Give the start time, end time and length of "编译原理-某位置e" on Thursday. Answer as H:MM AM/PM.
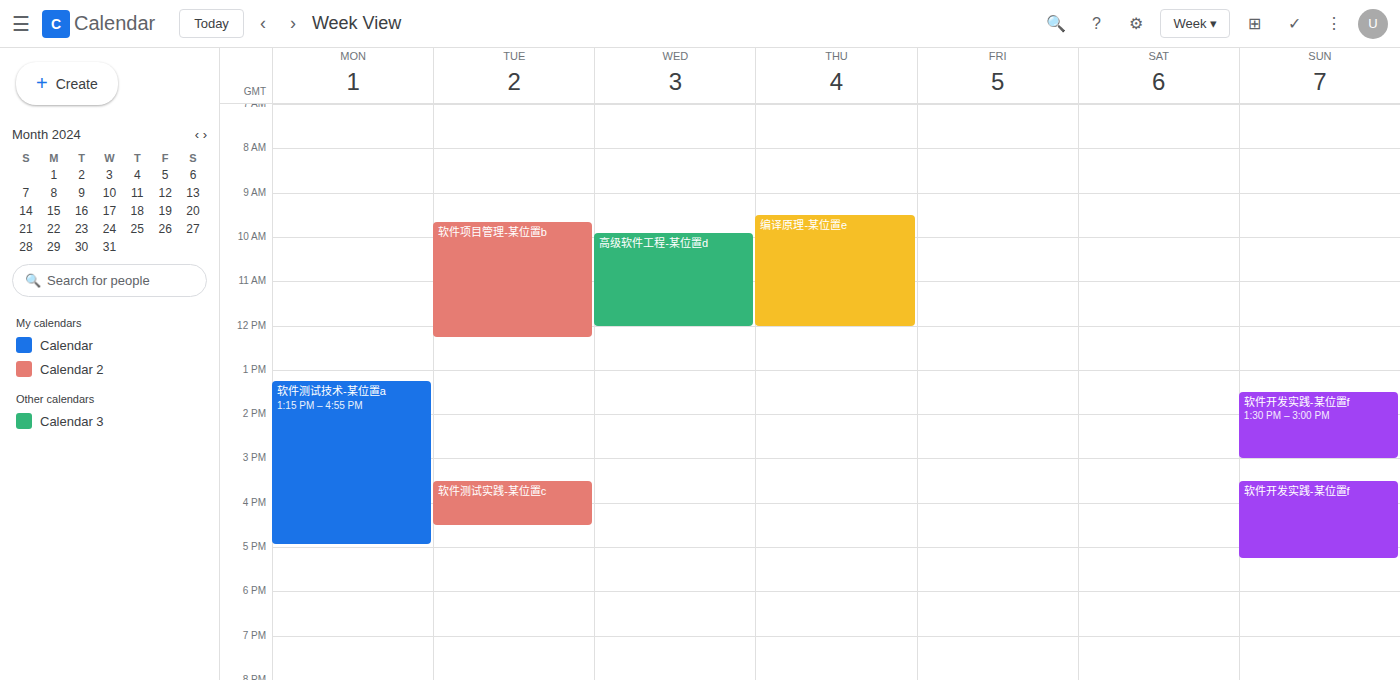
9:30 AM to 12:00 PM, 2 hours 30 minutes